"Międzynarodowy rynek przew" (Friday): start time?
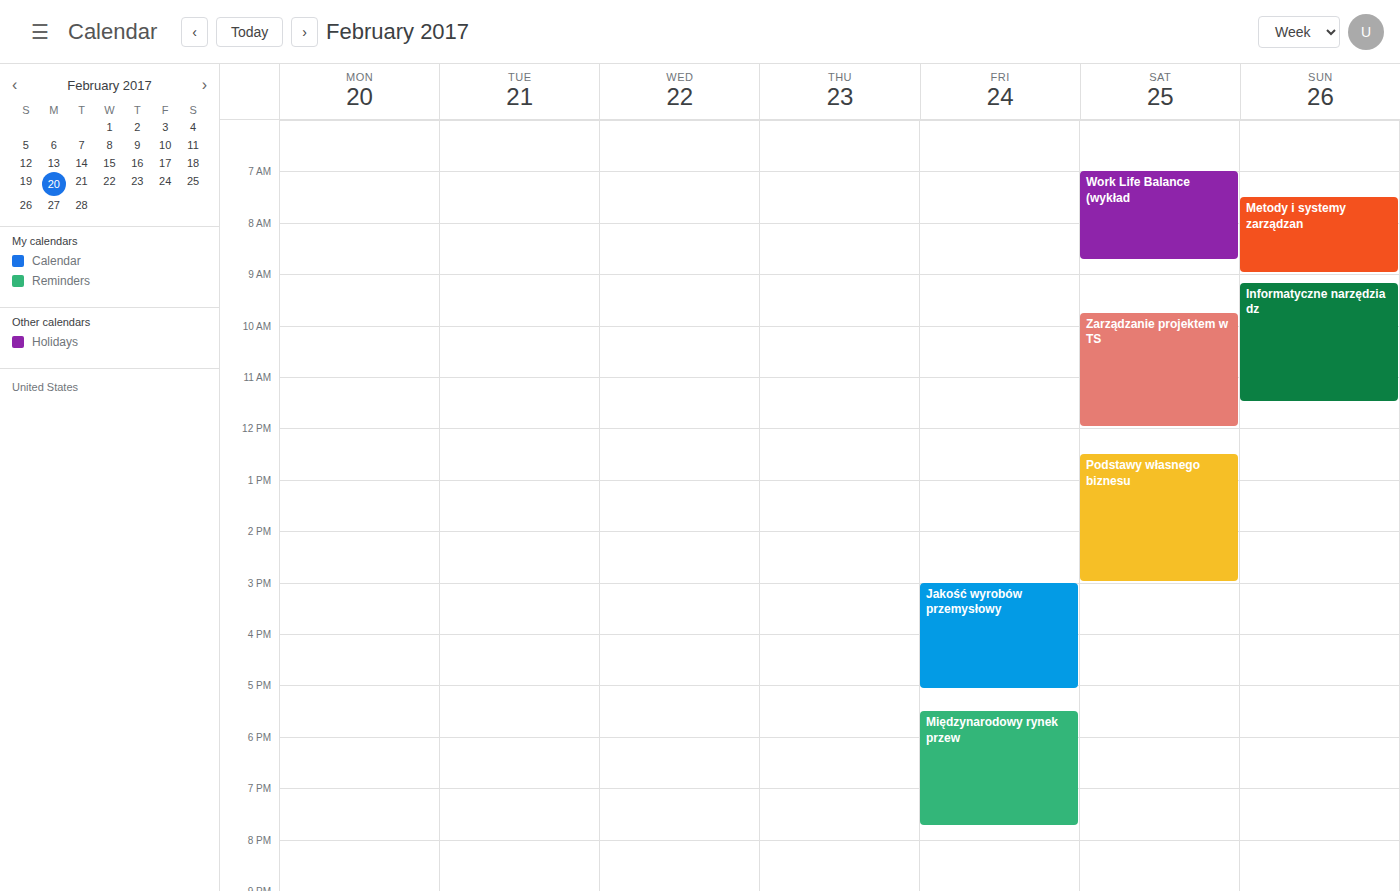
5:30 PM